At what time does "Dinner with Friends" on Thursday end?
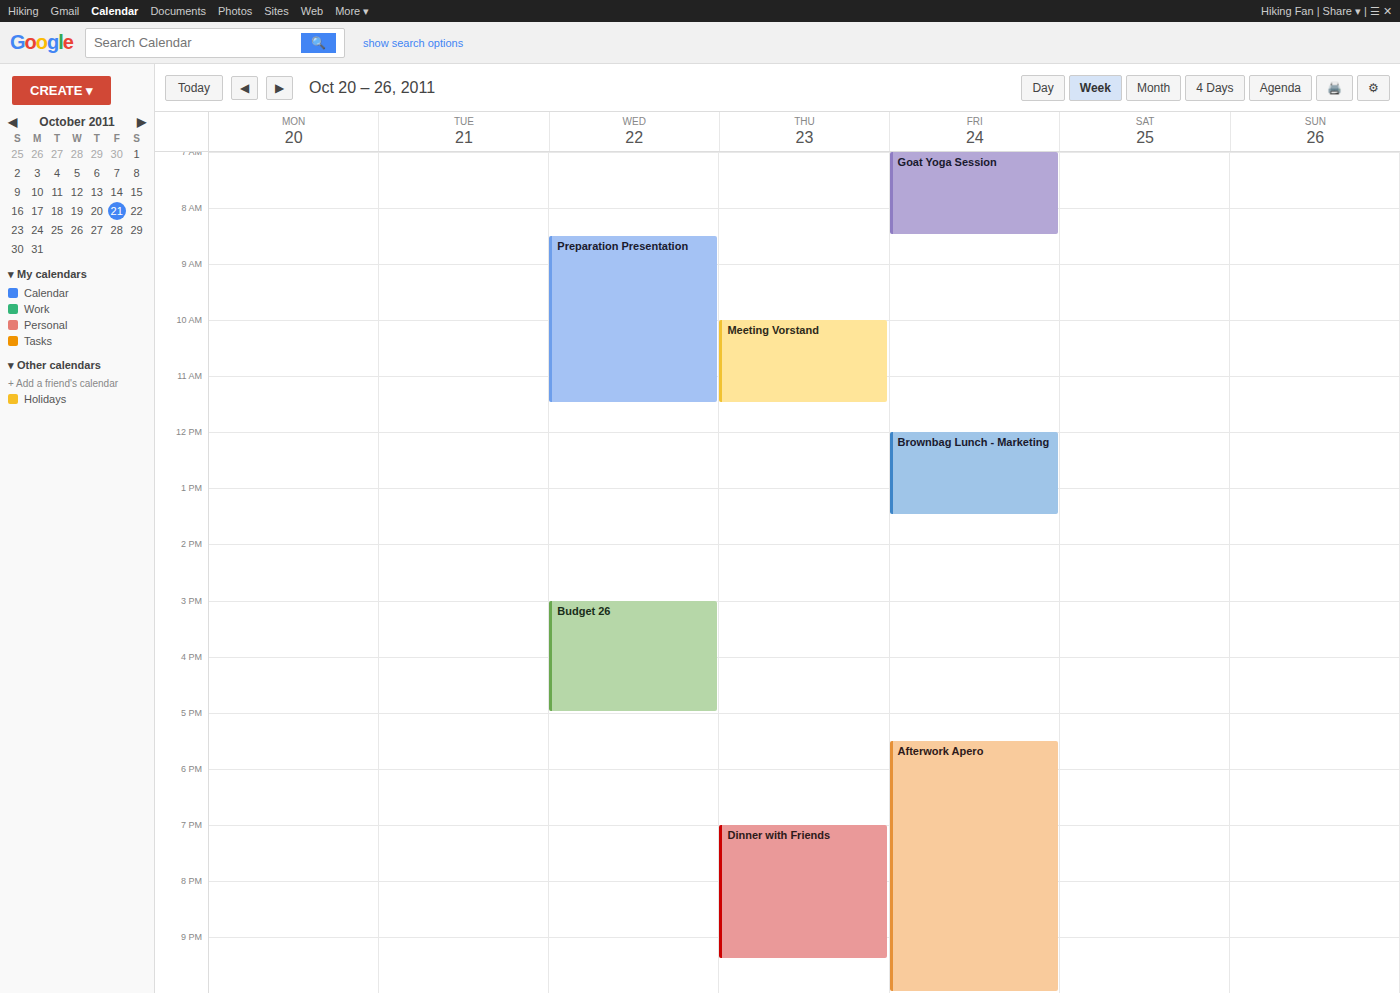
9:25 PM